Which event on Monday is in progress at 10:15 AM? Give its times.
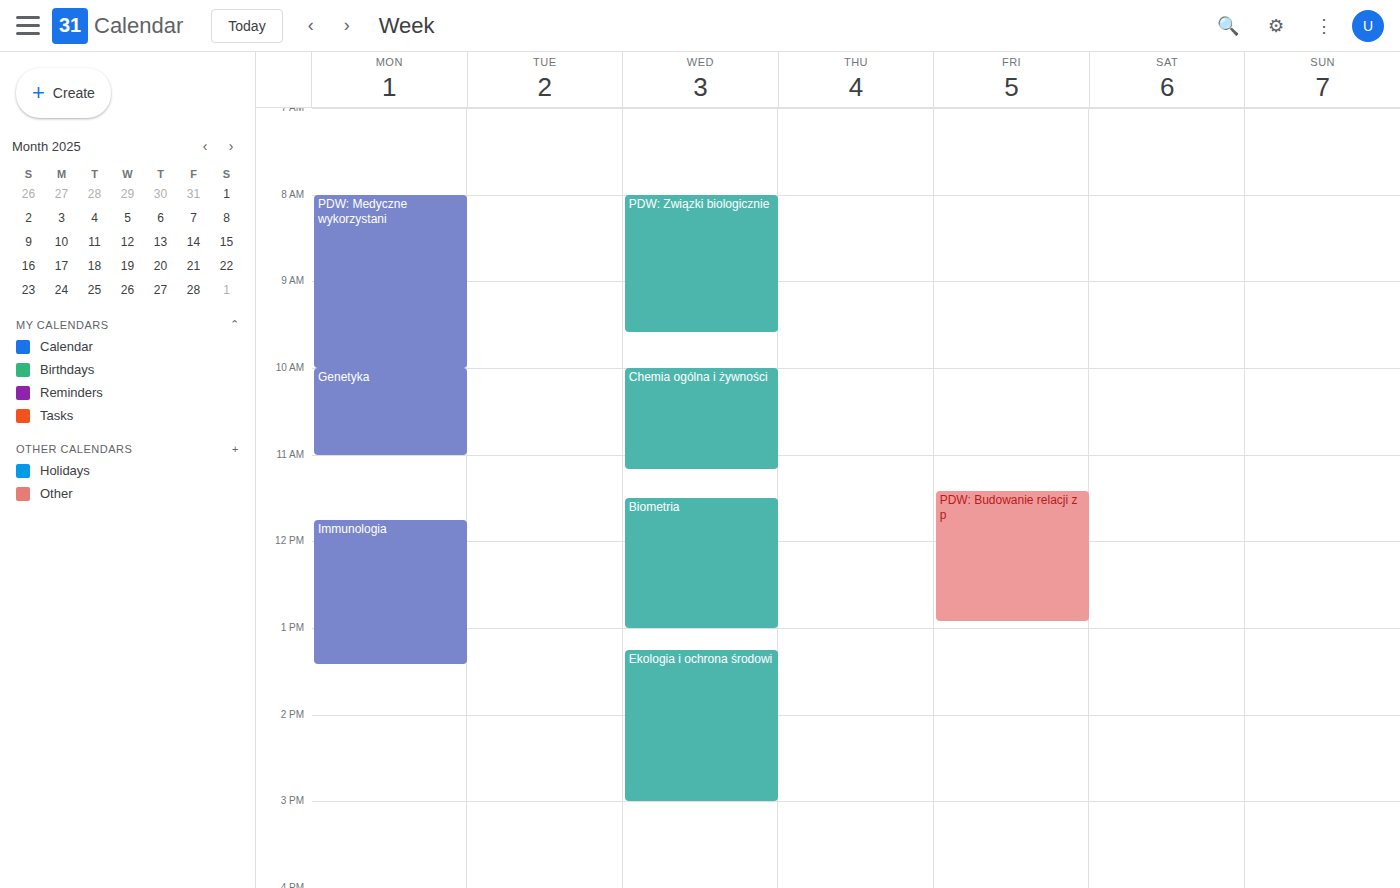
"Genetyka", 10:00 AM to 11:00 AM